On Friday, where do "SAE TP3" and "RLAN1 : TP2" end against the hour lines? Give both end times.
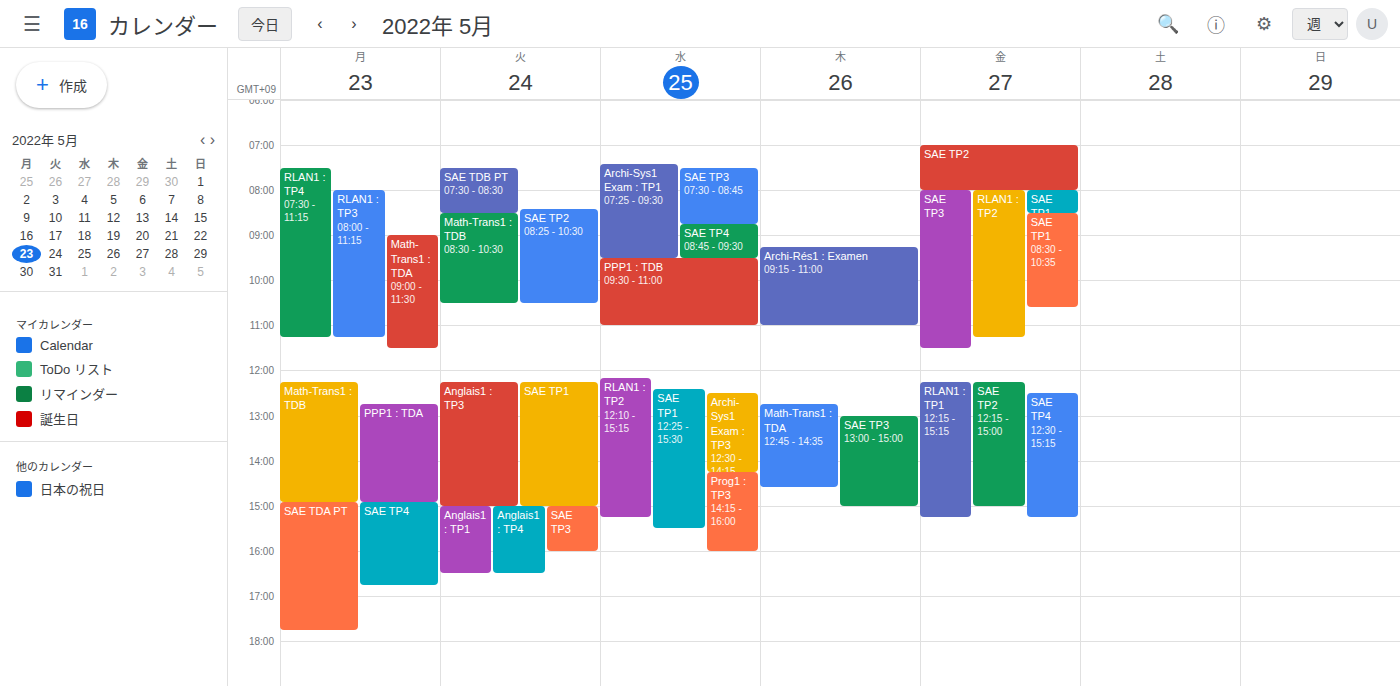
"SAE TP3": 11:30 AM, halfway between the 11 AM and 12 PM lines. "RLAN1 : TP2": 11:15 AM, neither: a quarter of the way from the 11 AM line to the 12 PM line.